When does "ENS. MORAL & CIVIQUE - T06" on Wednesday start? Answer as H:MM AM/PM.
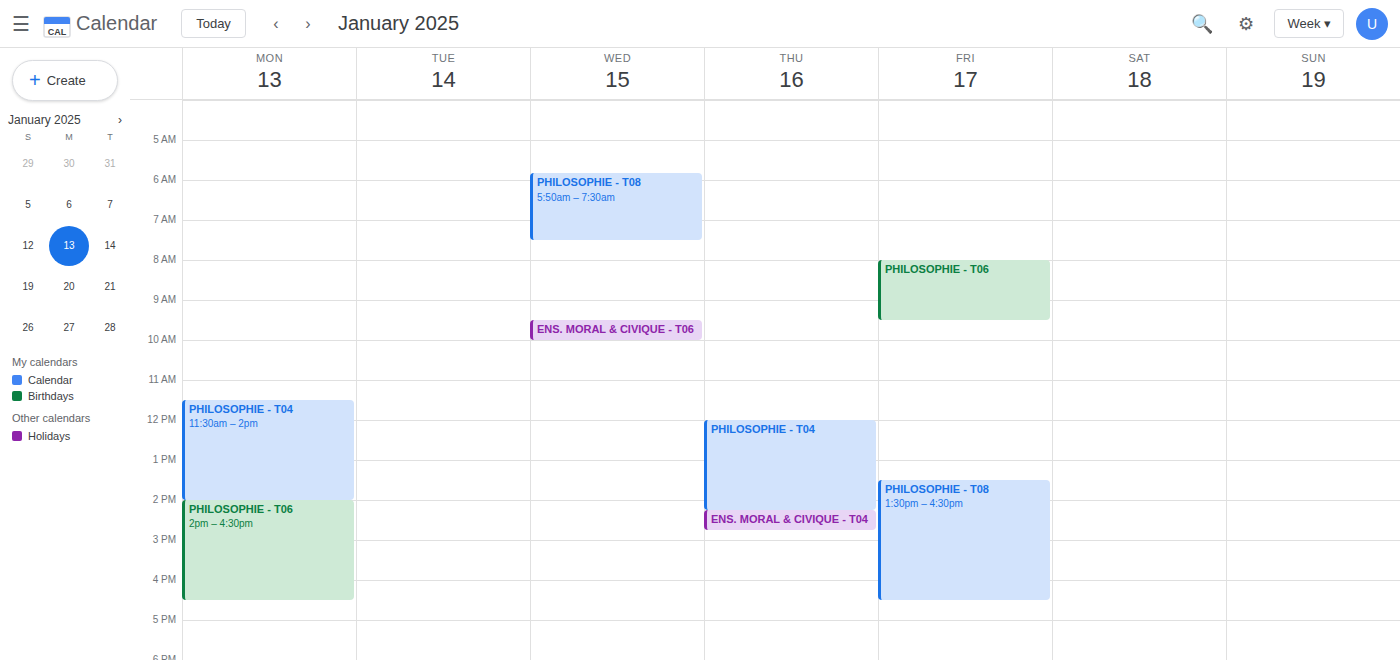
9:30 AM